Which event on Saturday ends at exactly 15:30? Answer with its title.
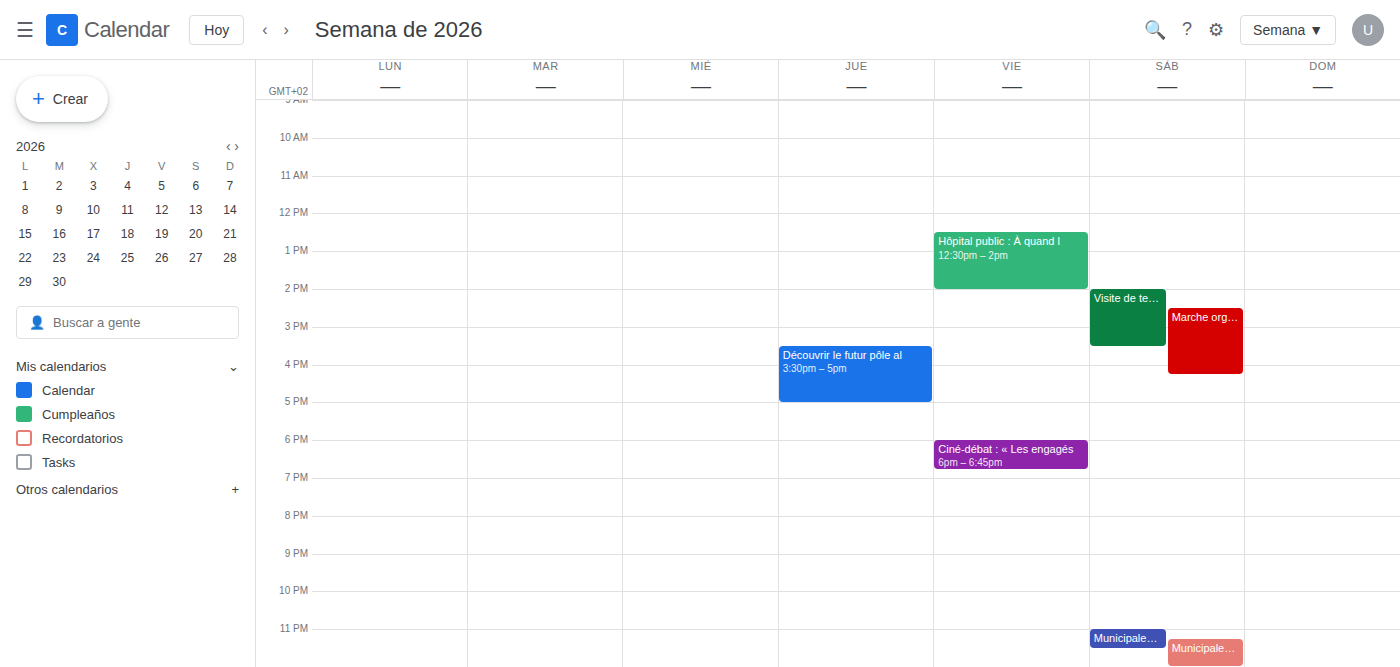
"Visite de terrain de la Br"